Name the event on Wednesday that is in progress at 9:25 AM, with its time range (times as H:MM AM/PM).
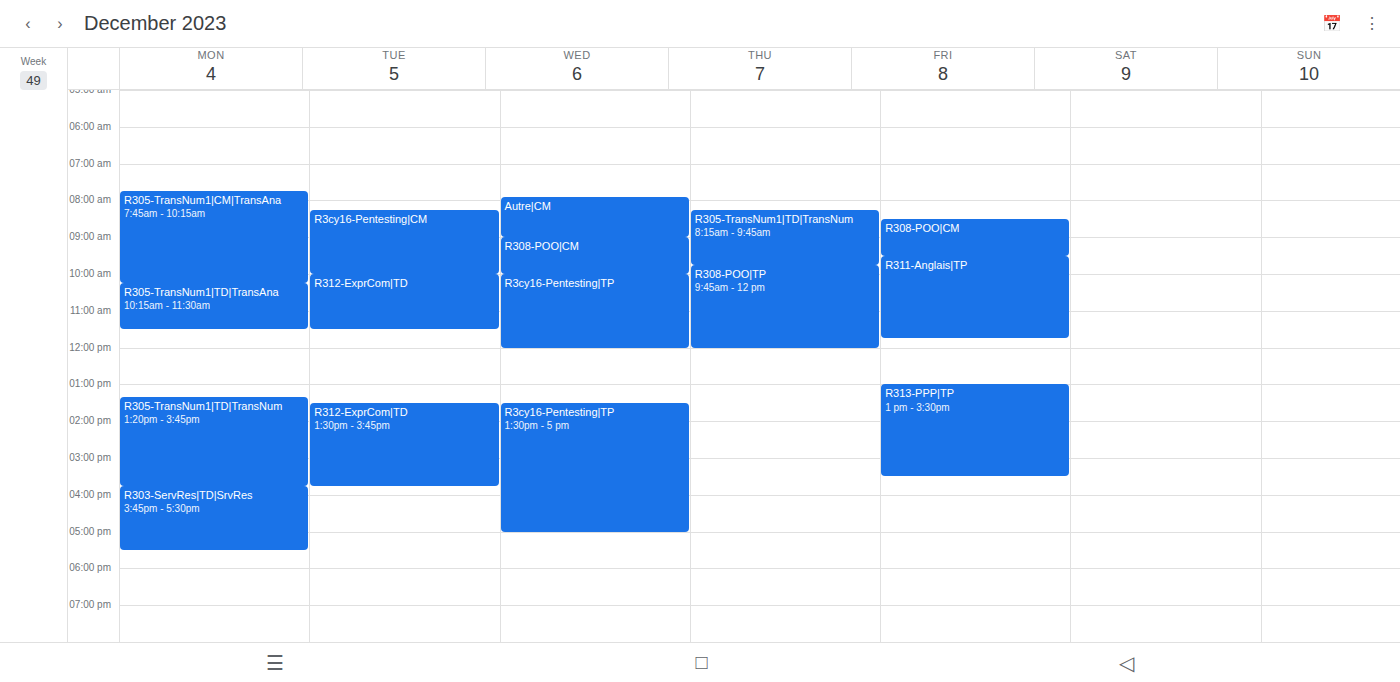
"R308-POO|CM", 9:00 AM to 10:00 AM